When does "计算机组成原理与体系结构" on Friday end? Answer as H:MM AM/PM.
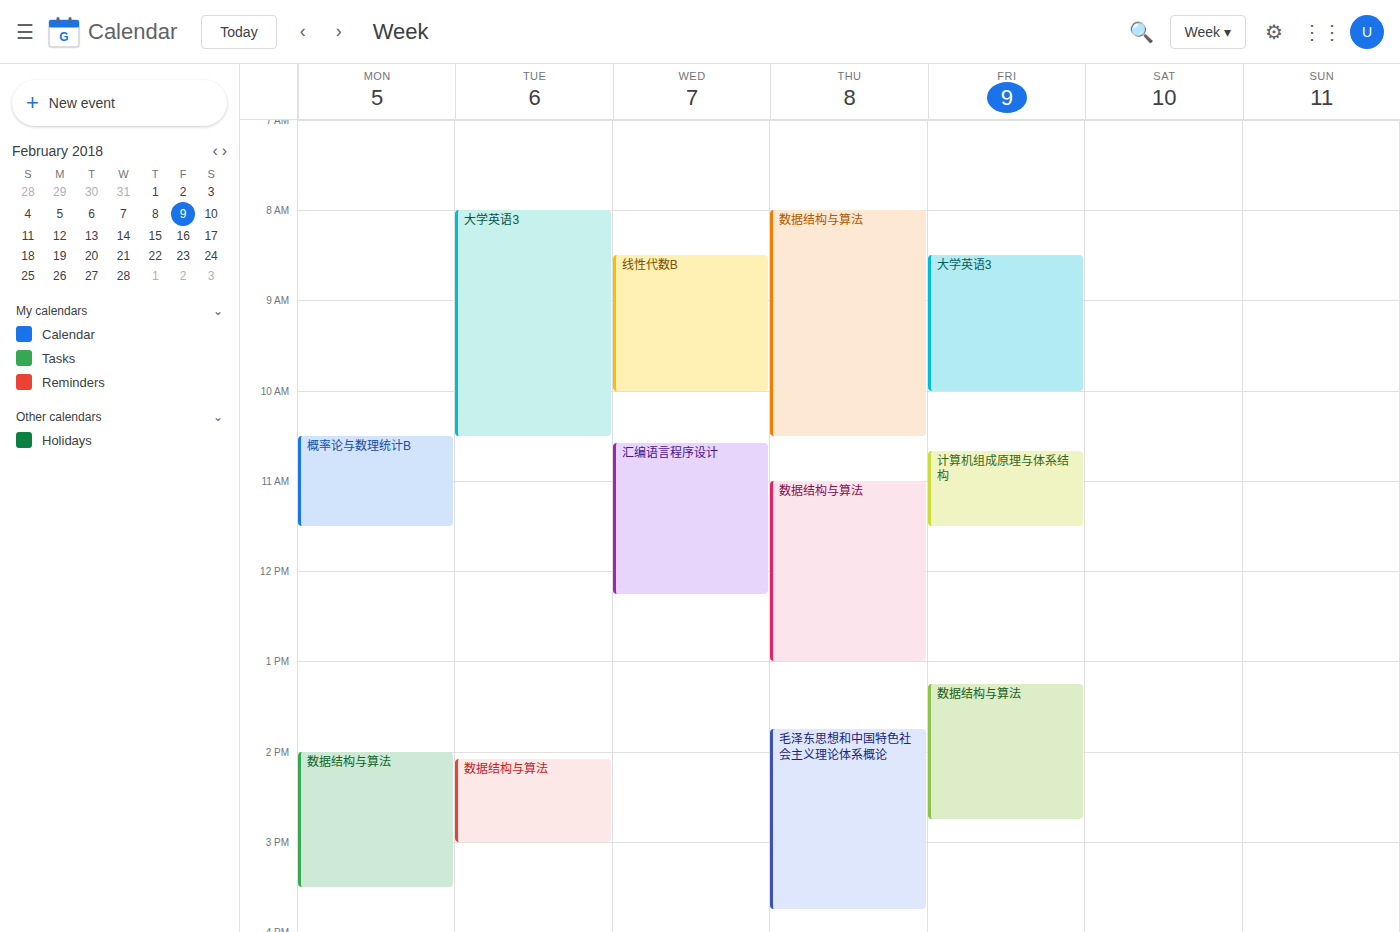
11:30 AM